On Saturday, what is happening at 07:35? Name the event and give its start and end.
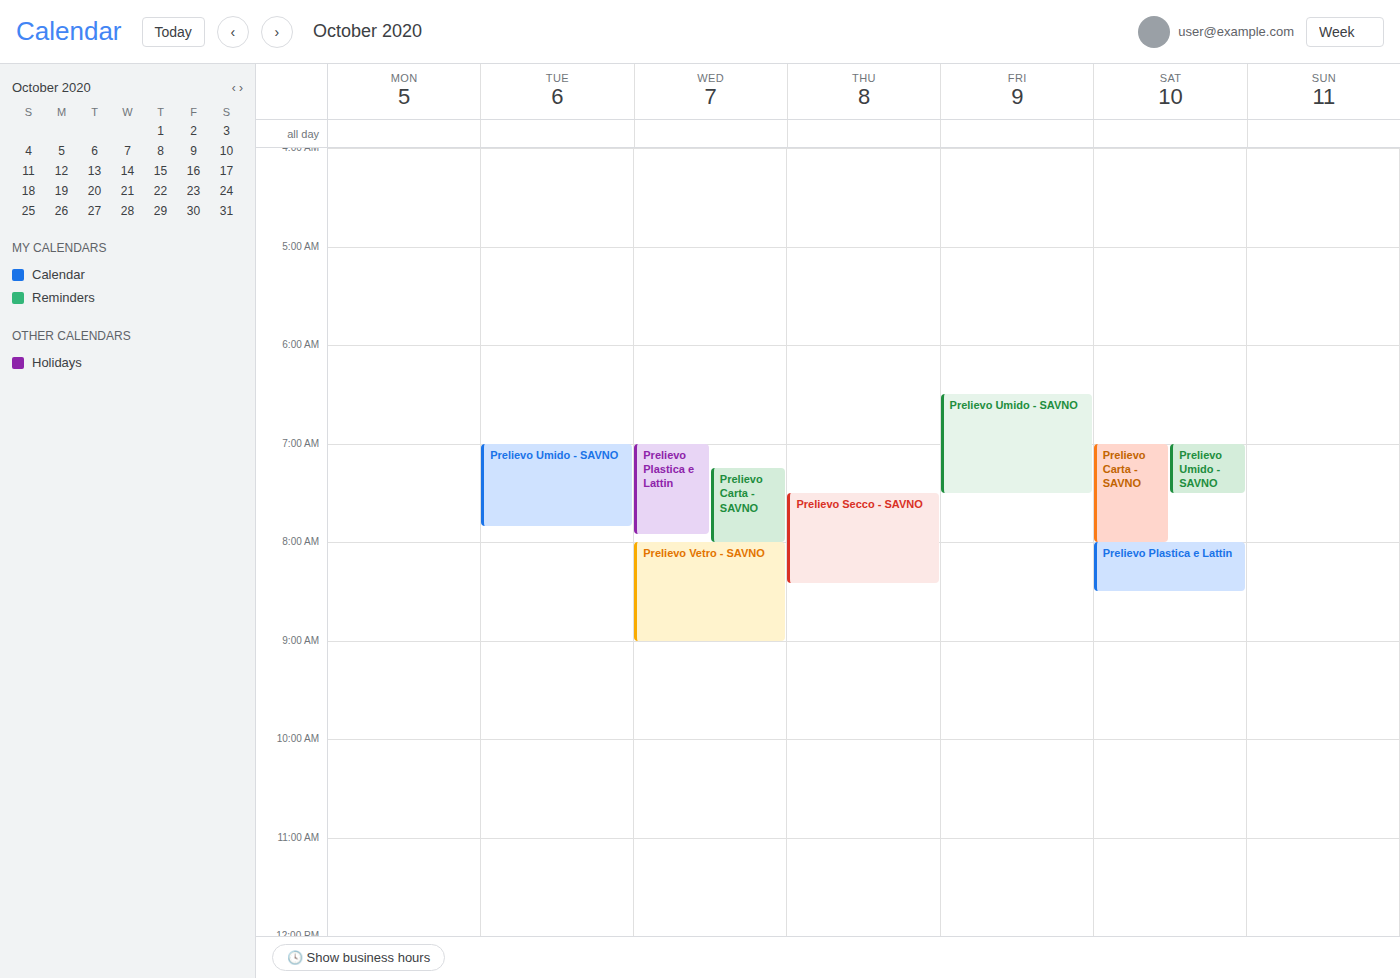
"Prelievo Carta - SAVNO", 07:00 to 08:00